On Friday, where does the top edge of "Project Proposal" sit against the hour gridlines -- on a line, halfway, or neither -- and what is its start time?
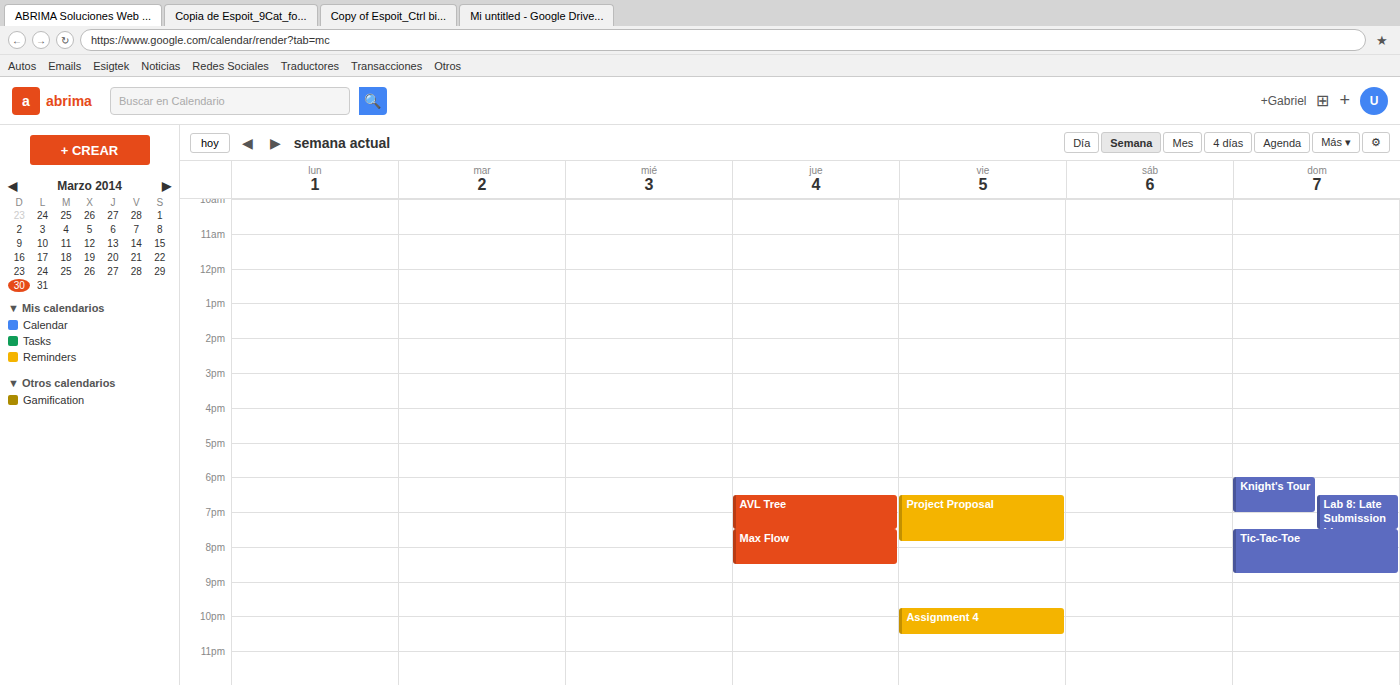
6:30 PM -- halfway between the 6 PM and 7 PM lines.